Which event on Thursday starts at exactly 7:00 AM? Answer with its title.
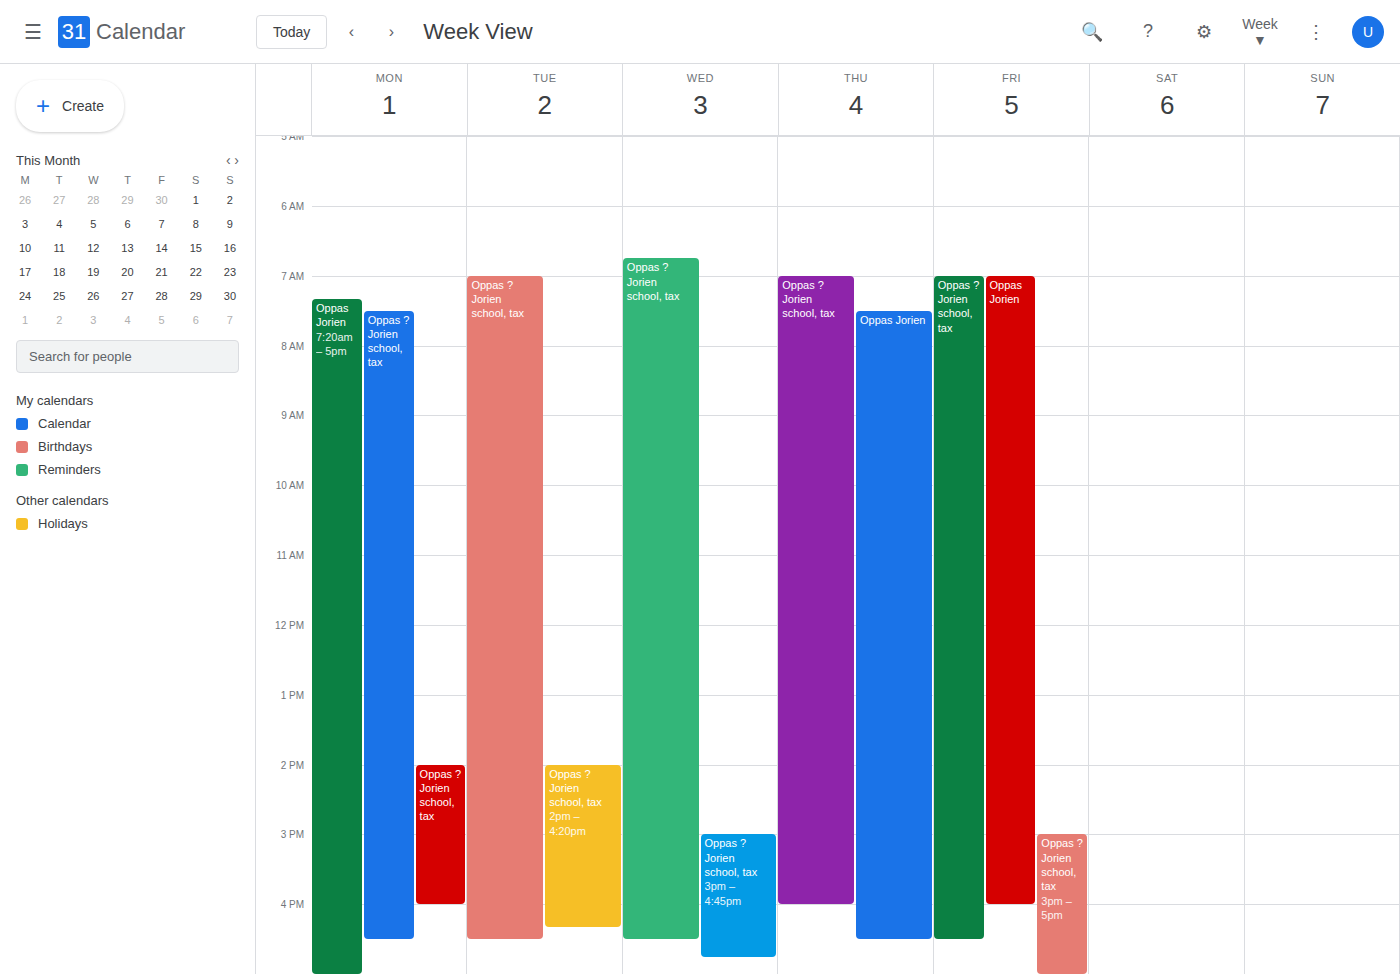
"Oppas ? Jorien school, tax"